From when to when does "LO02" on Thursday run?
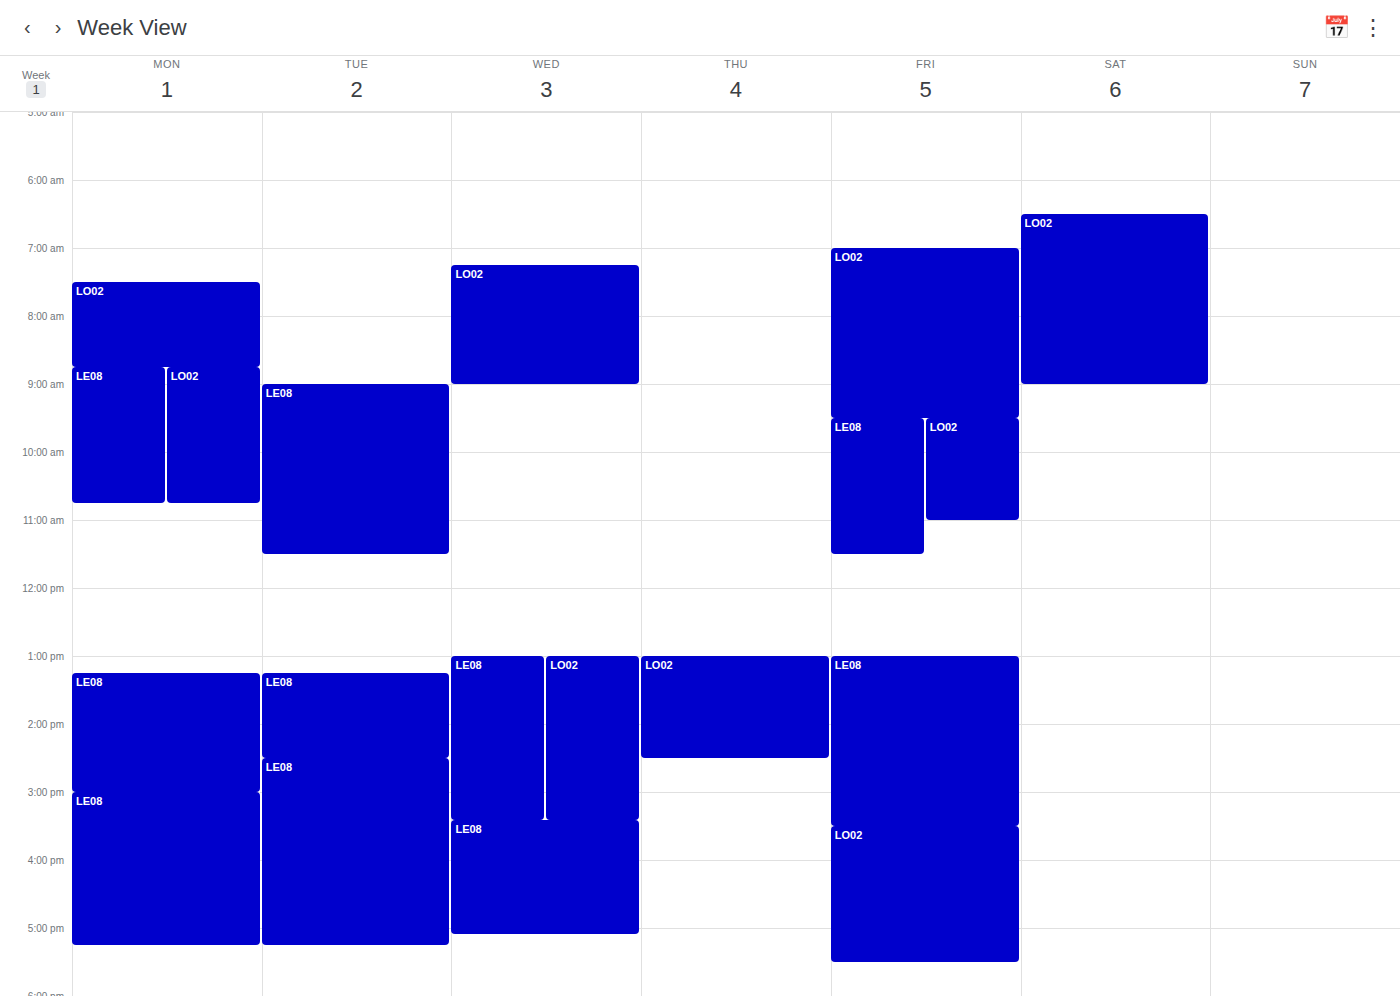
1:00 PM to 2:30 PM